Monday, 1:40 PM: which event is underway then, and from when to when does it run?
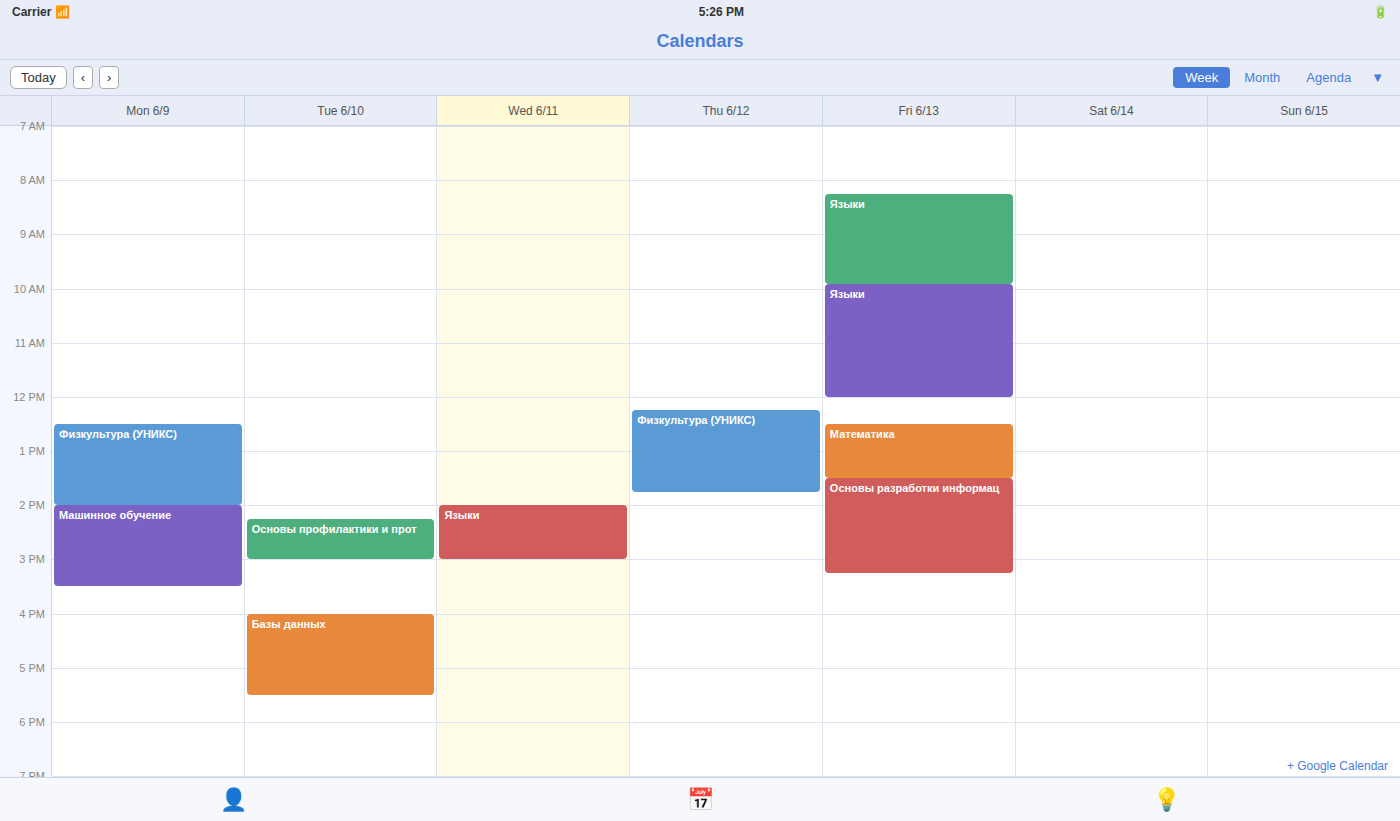
"Физкультура (УНИКС)", 12:30 PM to 2:00 PM